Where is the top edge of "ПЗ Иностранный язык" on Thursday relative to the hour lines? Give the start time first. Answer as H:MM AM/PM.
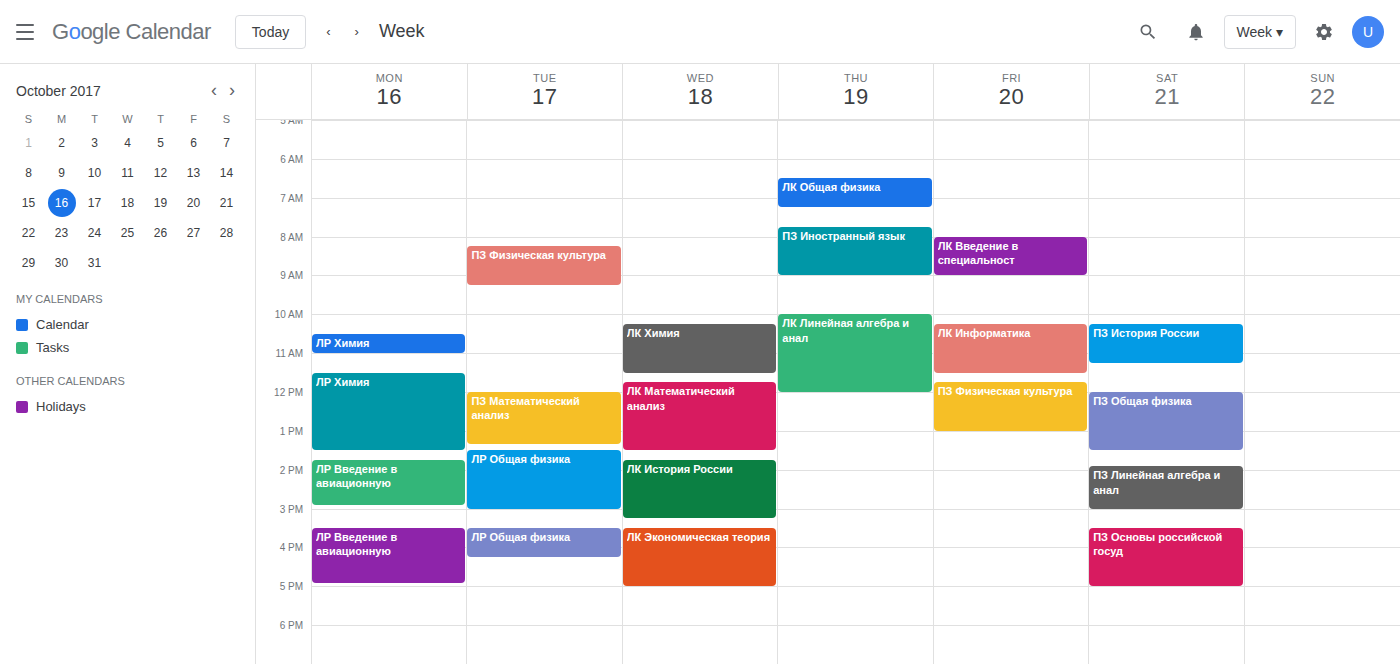
7:45 AM -- neither: three quarters of the way from the 7 AM line to the 8 AM line.